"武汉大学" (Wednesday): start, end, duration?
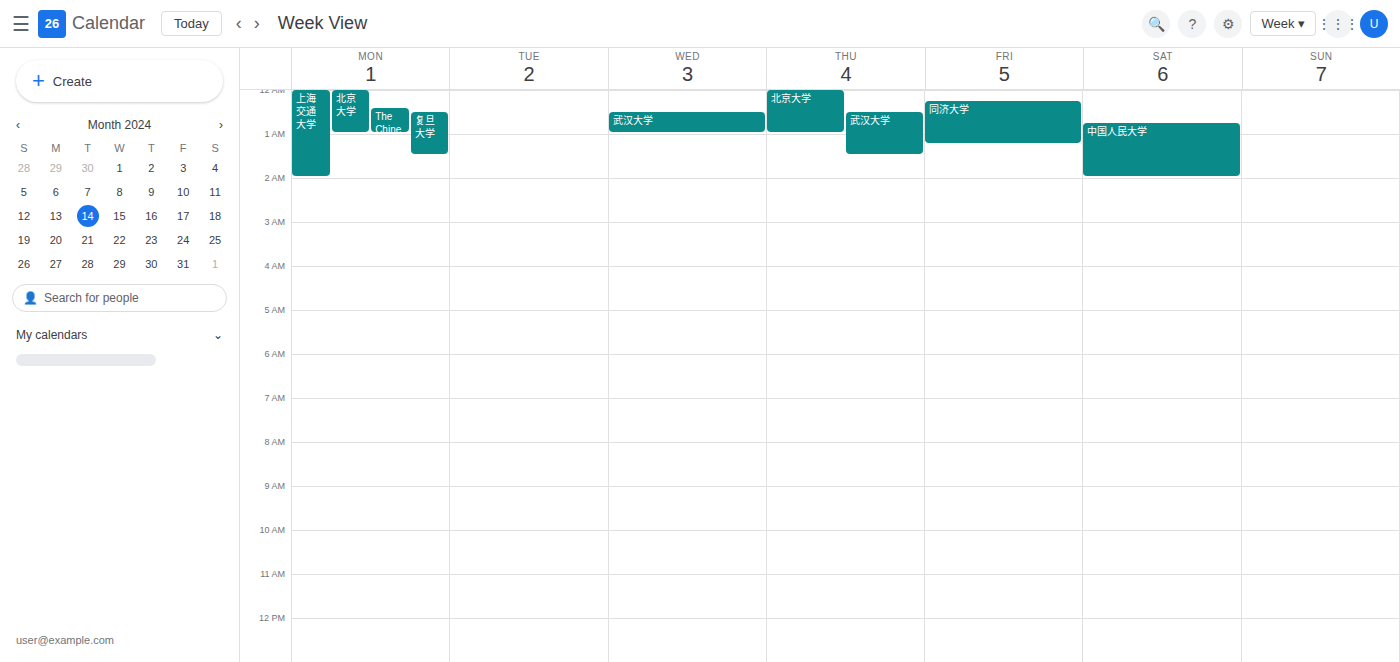
12:30 AM to 1:00 AM, 30 minutes